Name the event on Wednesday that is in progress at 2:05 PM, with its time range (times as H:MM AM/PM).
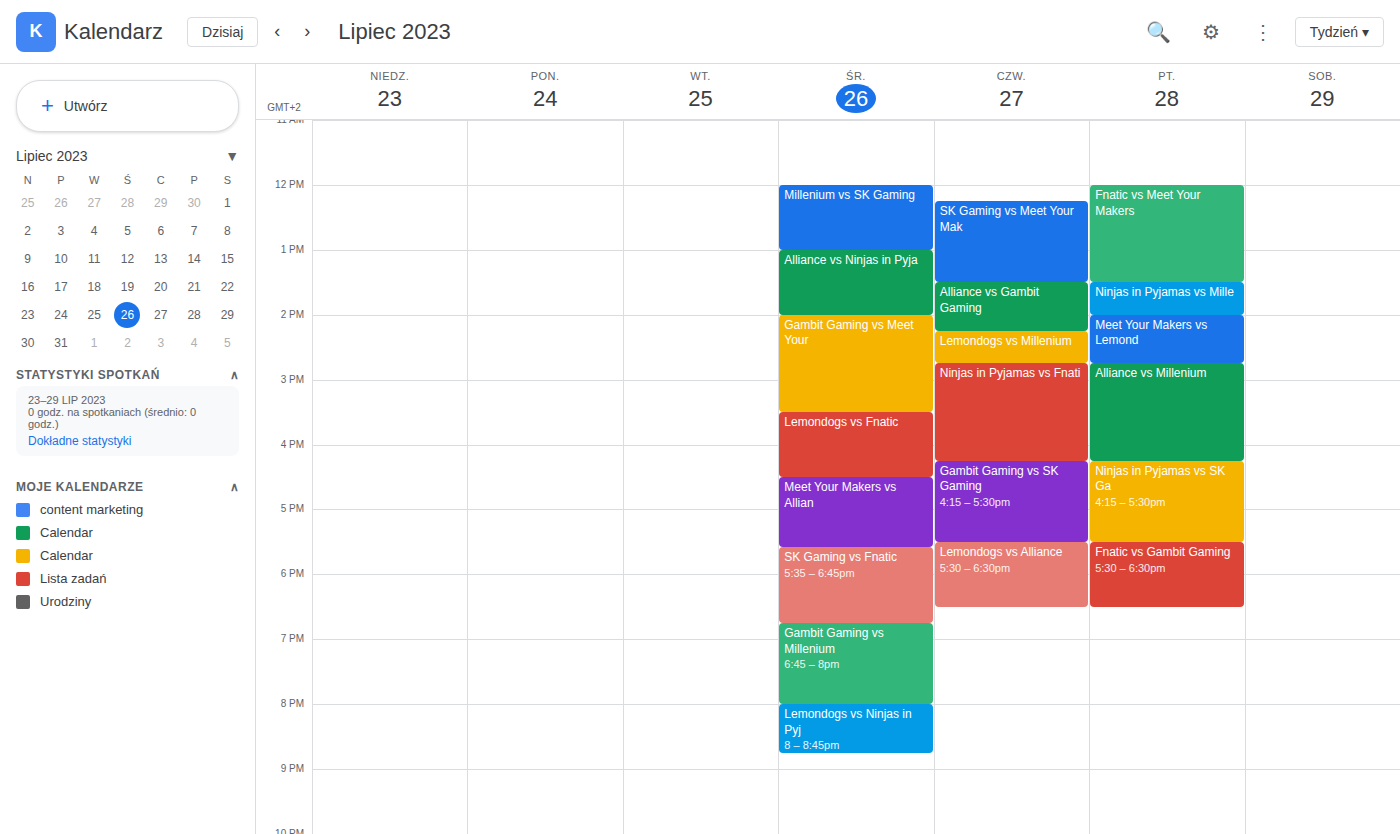
"Gambit Gaming vs Meet Your", 2:00 PM to 3:30 PM